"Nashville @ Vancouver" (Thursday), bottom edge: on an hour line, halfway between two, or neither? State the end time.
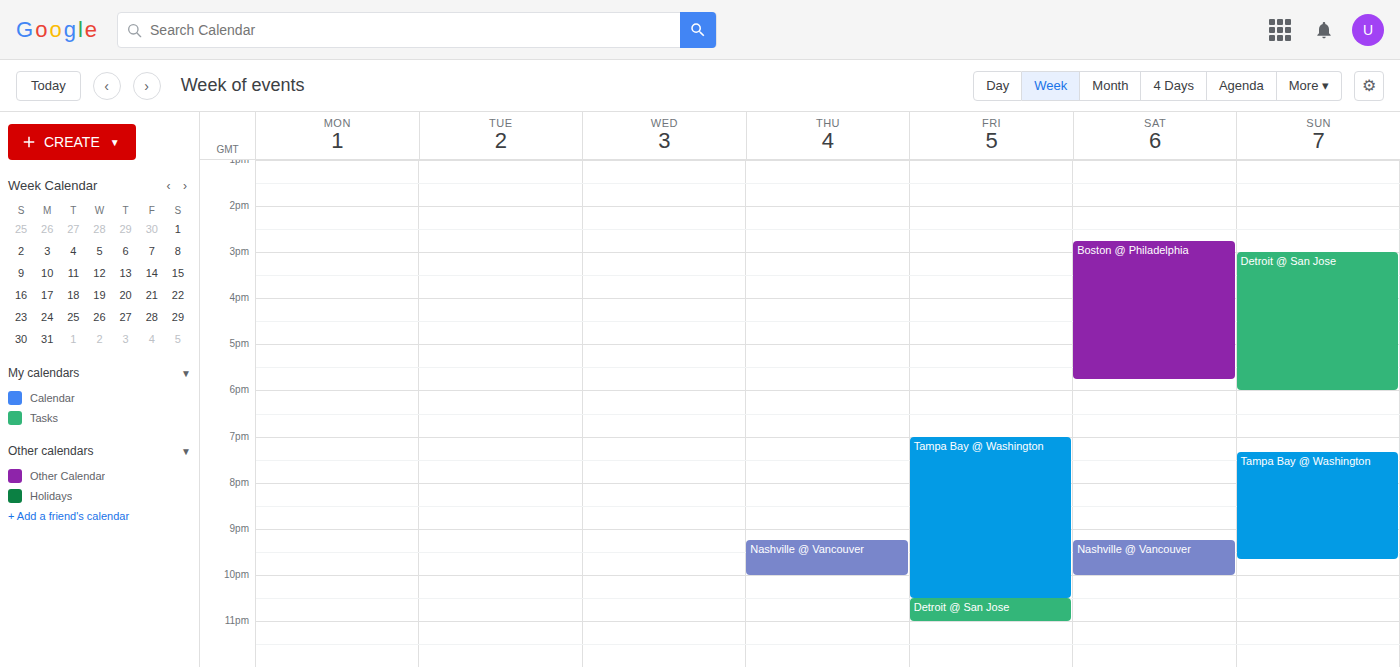
22:00 -- exactly on the 22:00 line.